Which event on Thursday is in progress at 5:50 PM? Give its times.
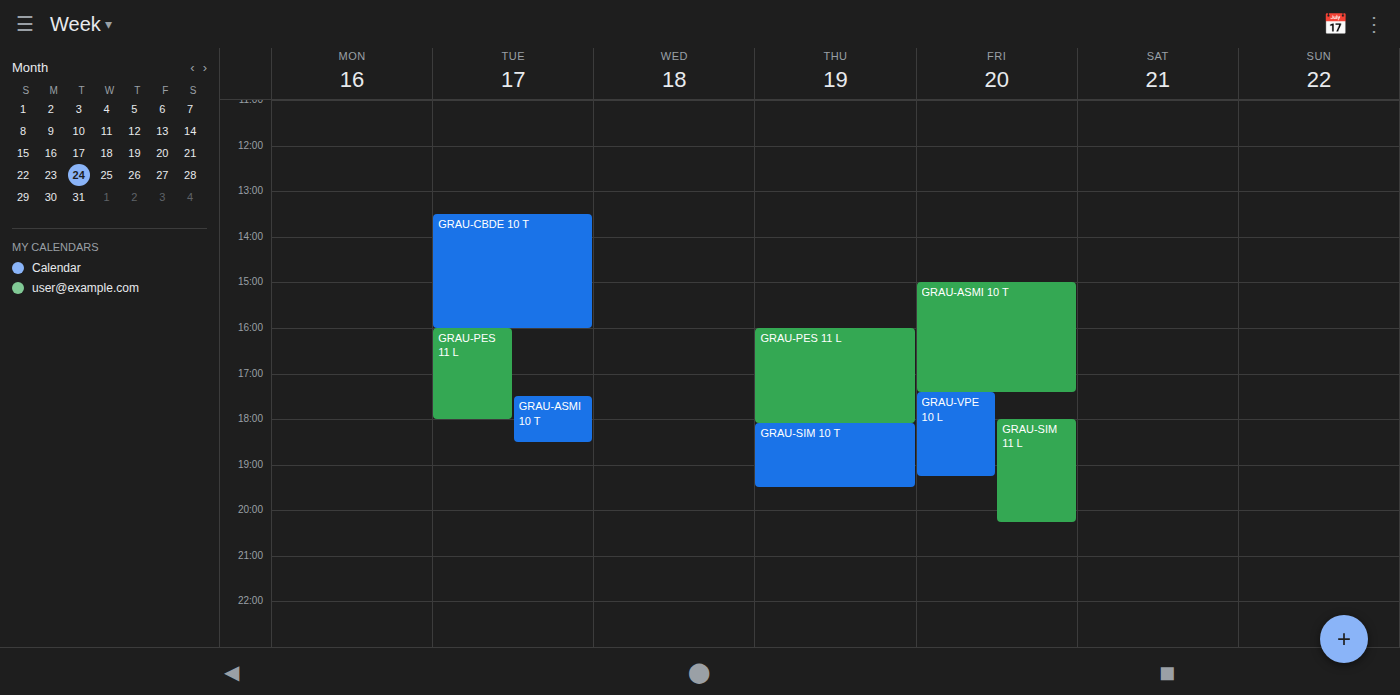
"GRAU-PES 11 L", 4:00 PM to 6:05 PM